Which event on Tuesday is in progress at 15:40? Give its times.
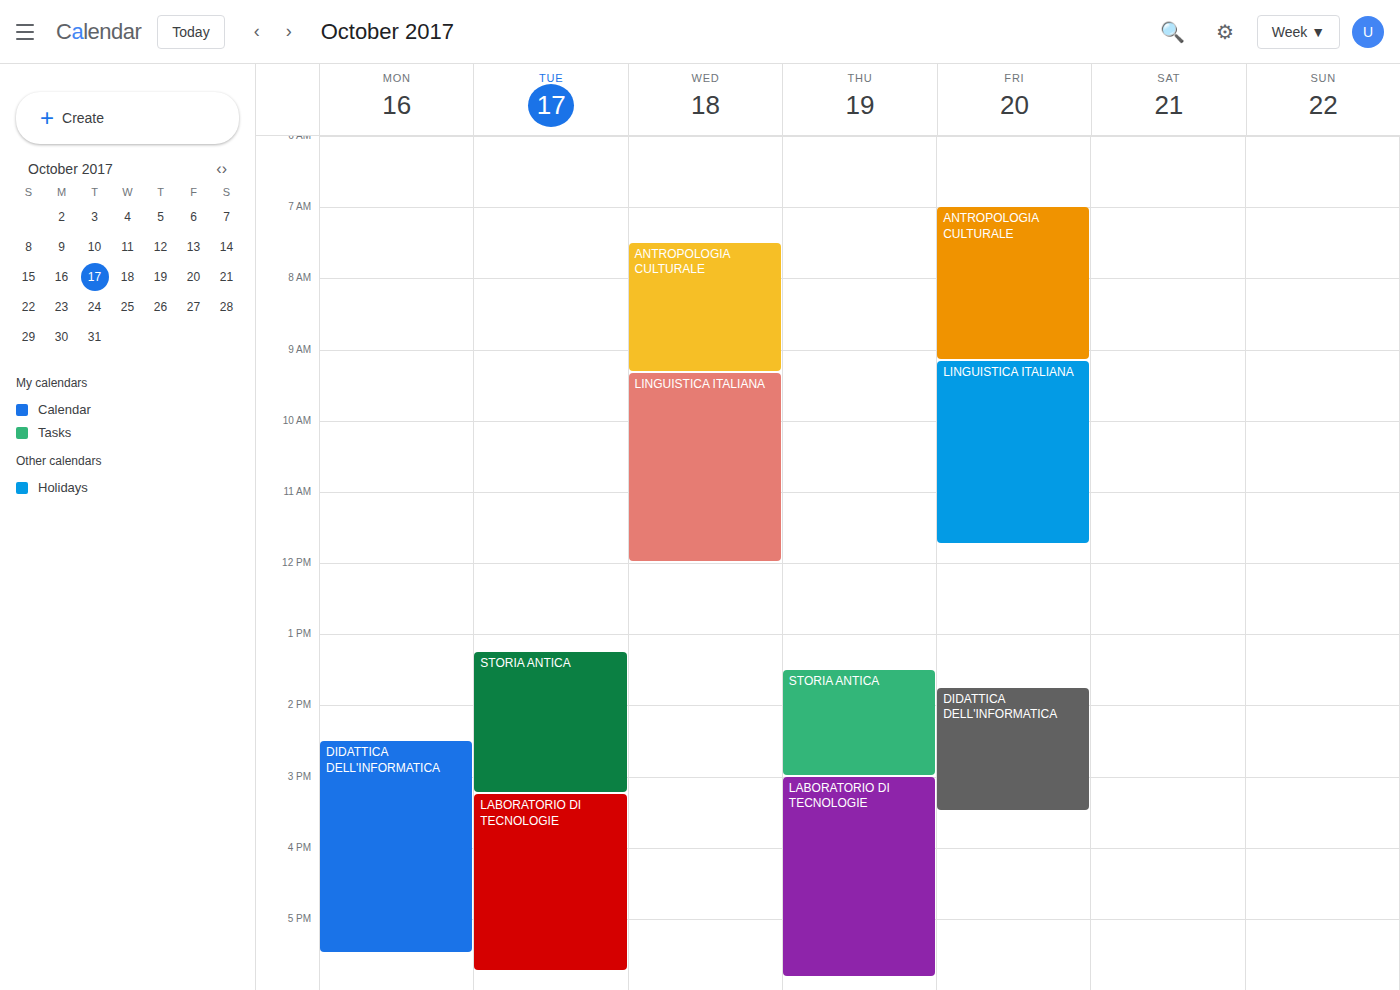
"LABORATORIO DI TECNOLOGIE", 15:15 to 17:45